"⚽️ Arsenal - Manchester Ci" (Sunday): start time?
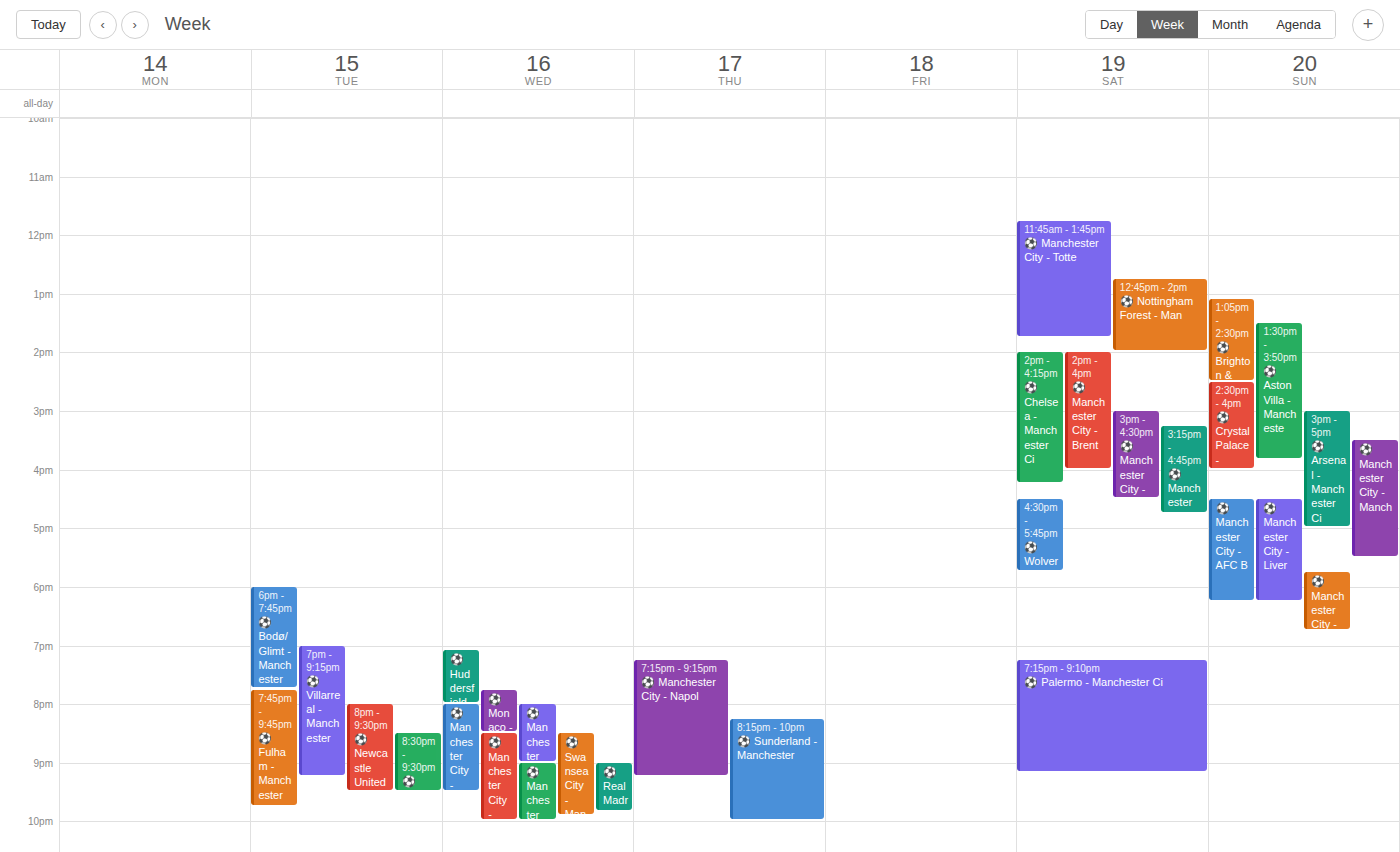
3:00 PM